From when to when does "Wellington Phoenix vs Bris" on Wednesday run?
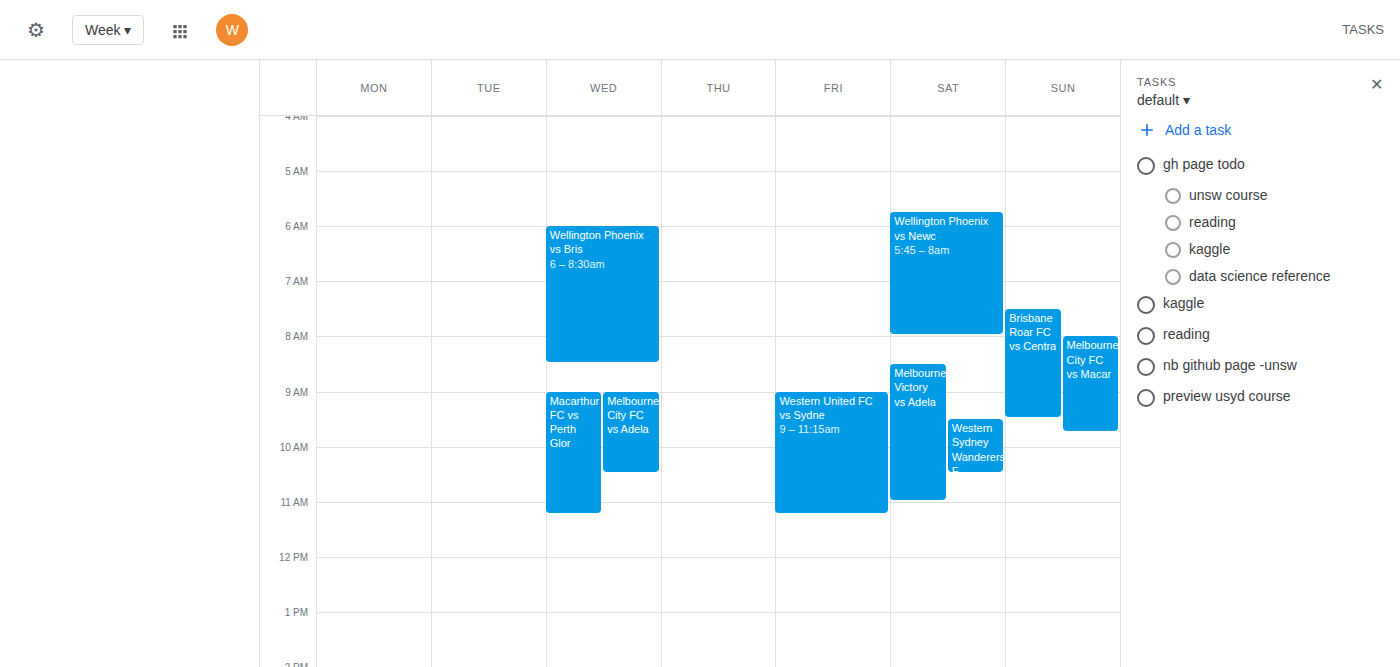
6:00 AM to 8:30 AM